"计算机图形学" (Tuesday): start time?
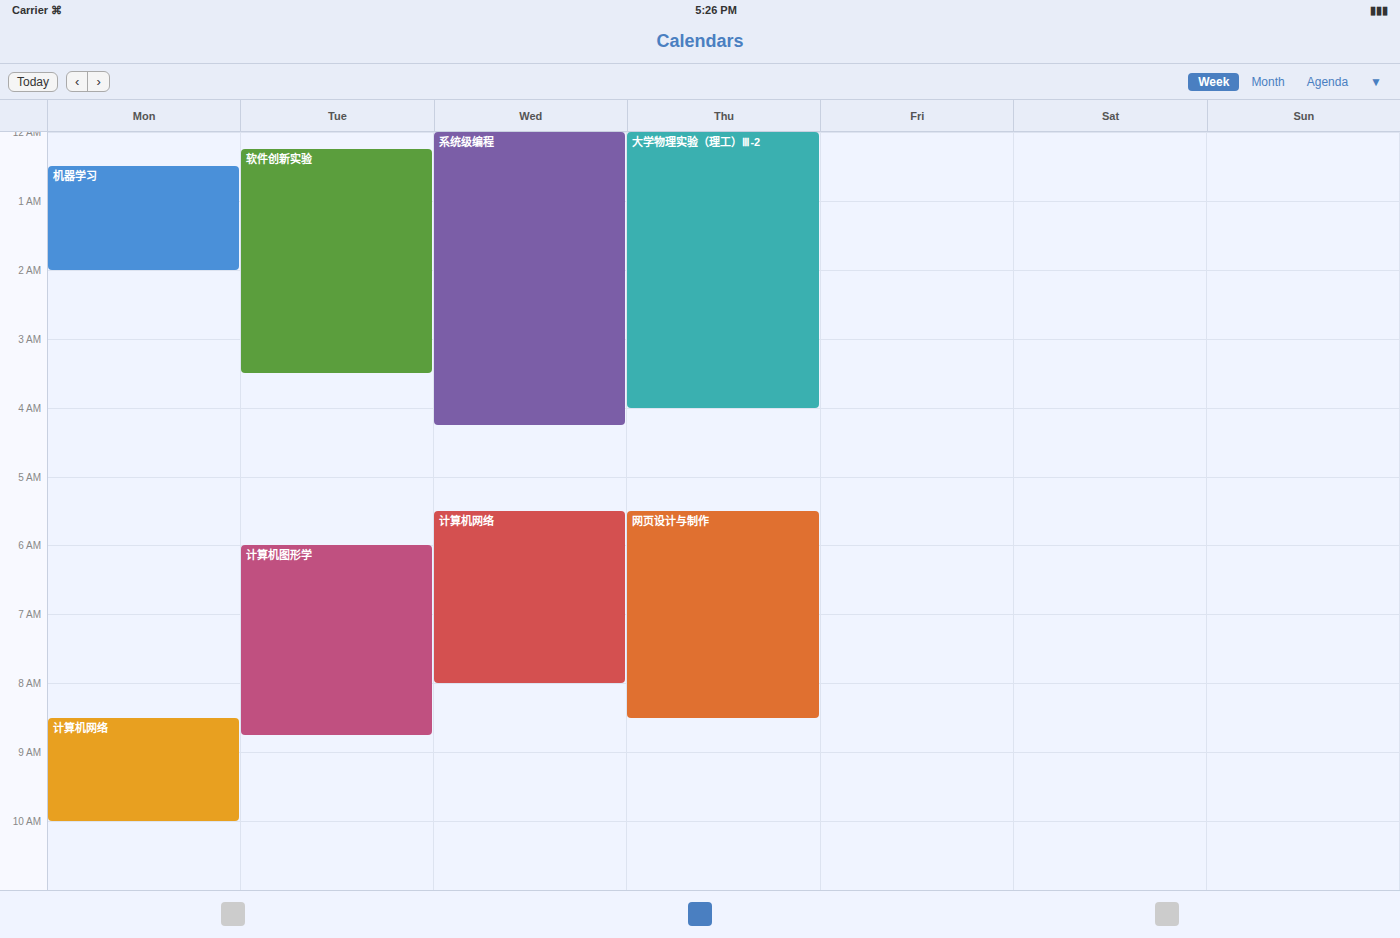
6:00 AM